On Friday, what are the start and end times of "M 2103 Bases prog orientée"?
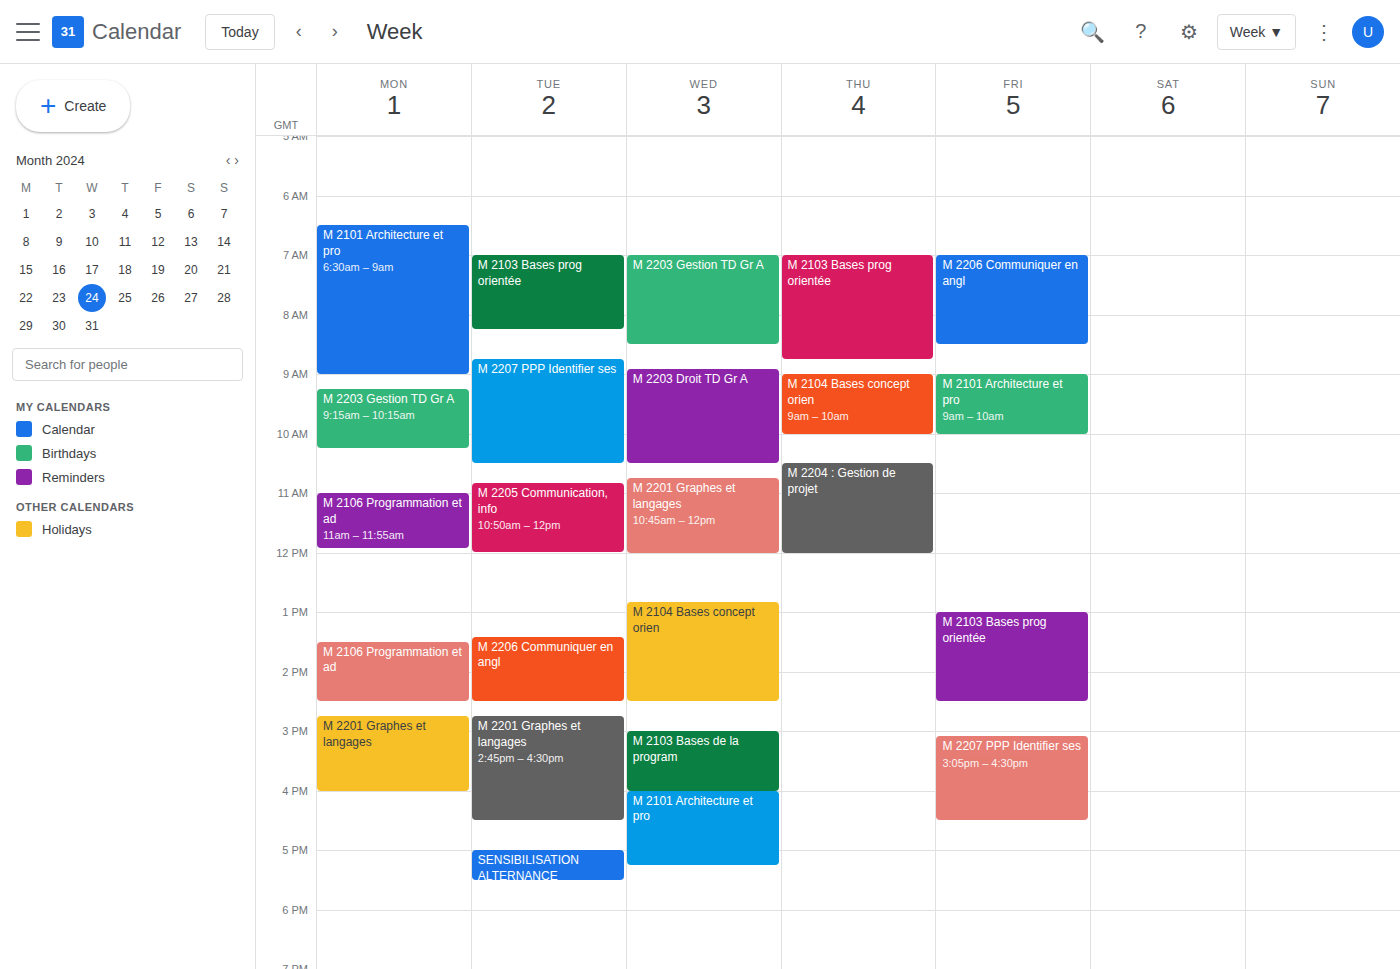
1:00 PM to 2:30 PM